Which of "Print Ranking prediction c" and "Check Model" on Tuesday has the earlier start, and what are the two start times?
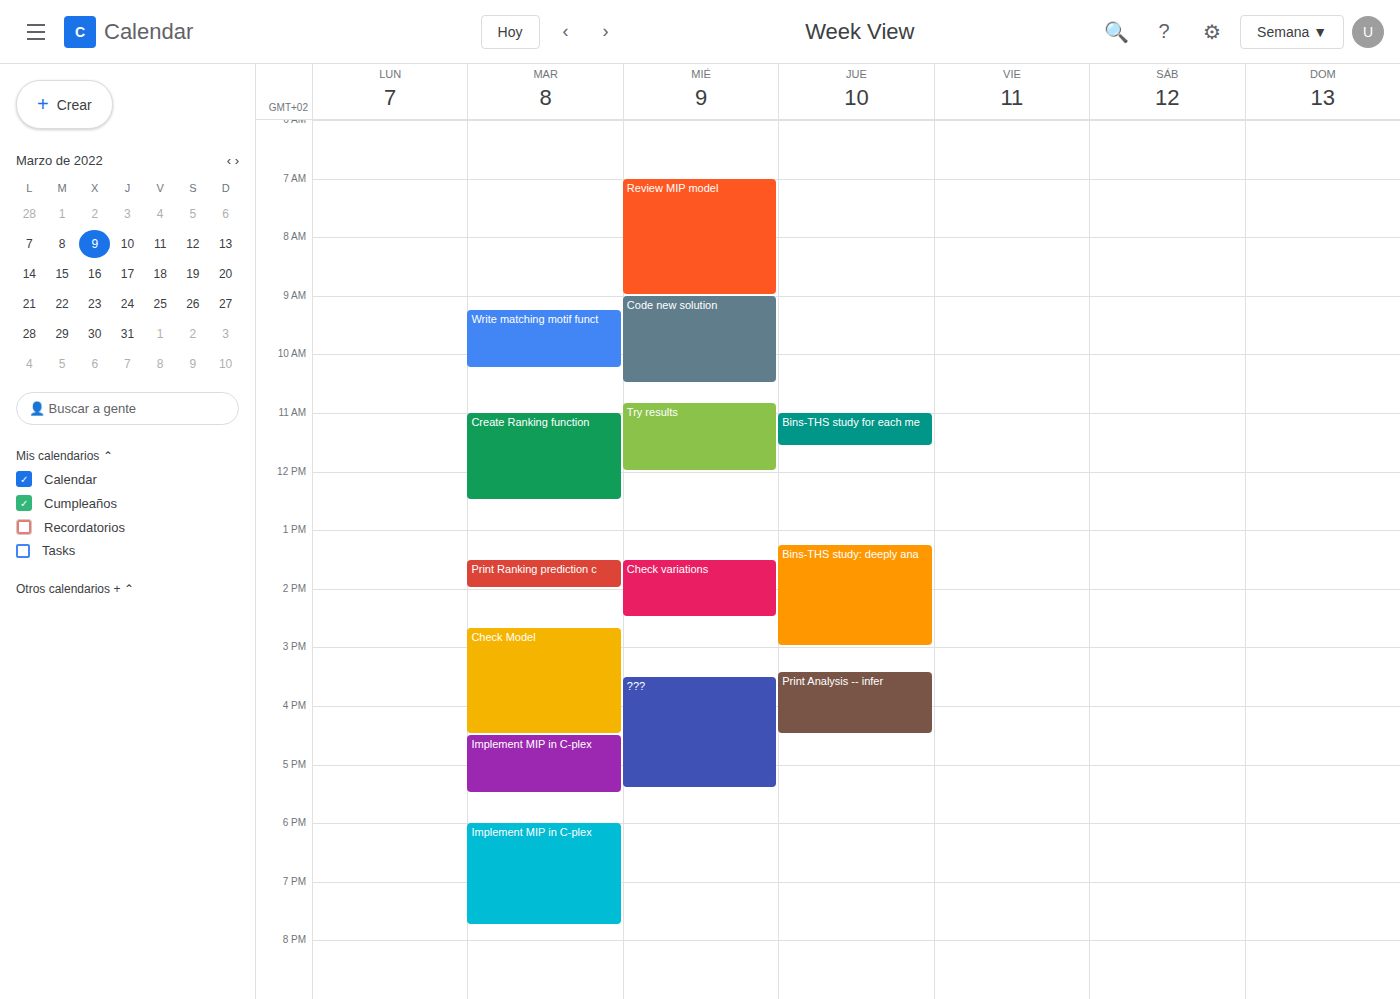
"Print Ranking prediction c" 1:30 PM; "Check Model" 2:40 PM.